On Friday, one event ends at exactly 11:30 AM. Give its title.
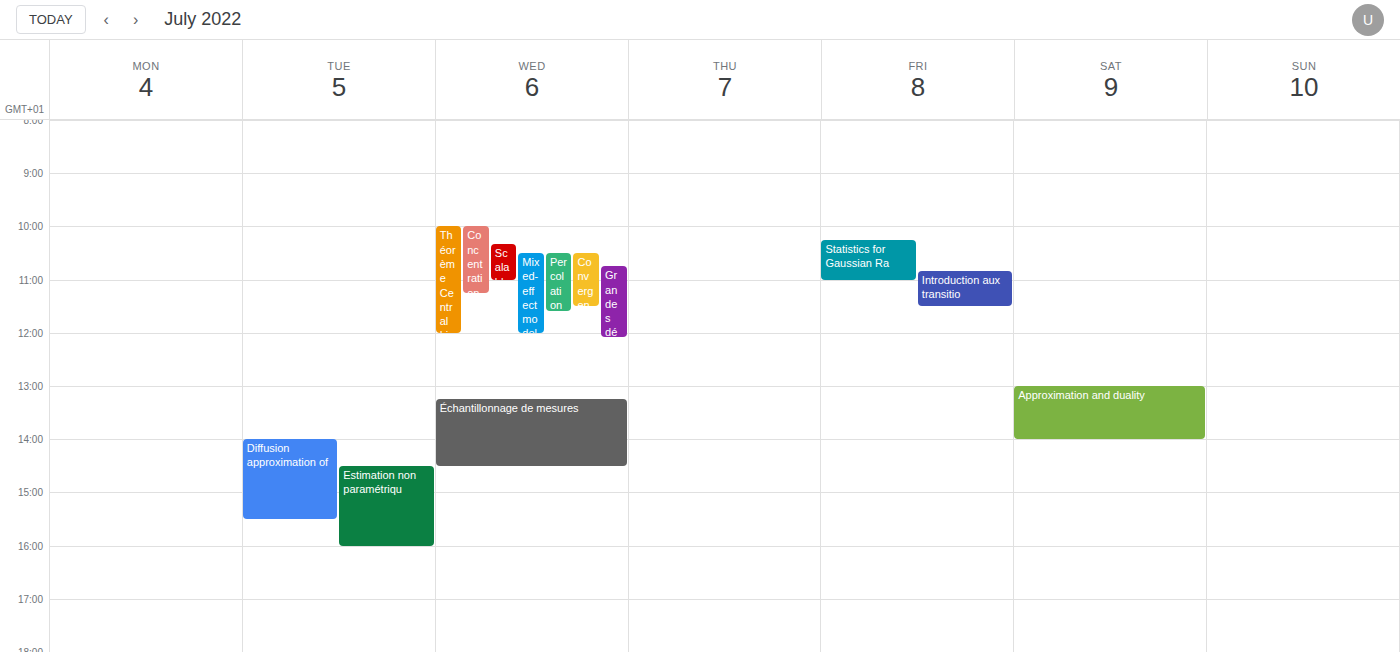
"Introduction aux transitio"